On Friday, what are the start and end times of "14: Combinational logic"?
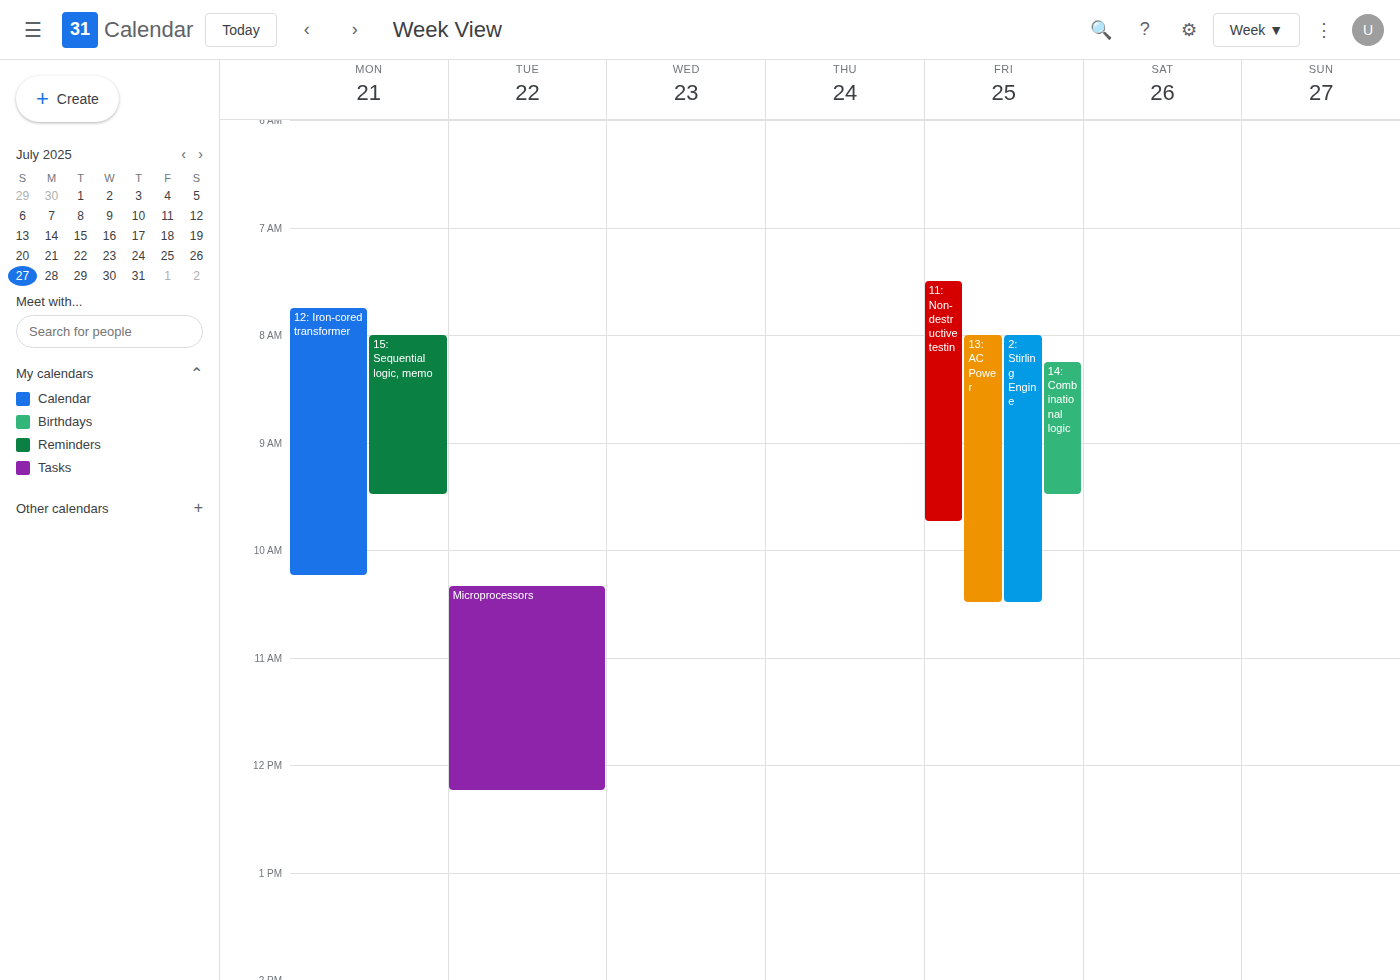
8:15 AM to 9:30 AM